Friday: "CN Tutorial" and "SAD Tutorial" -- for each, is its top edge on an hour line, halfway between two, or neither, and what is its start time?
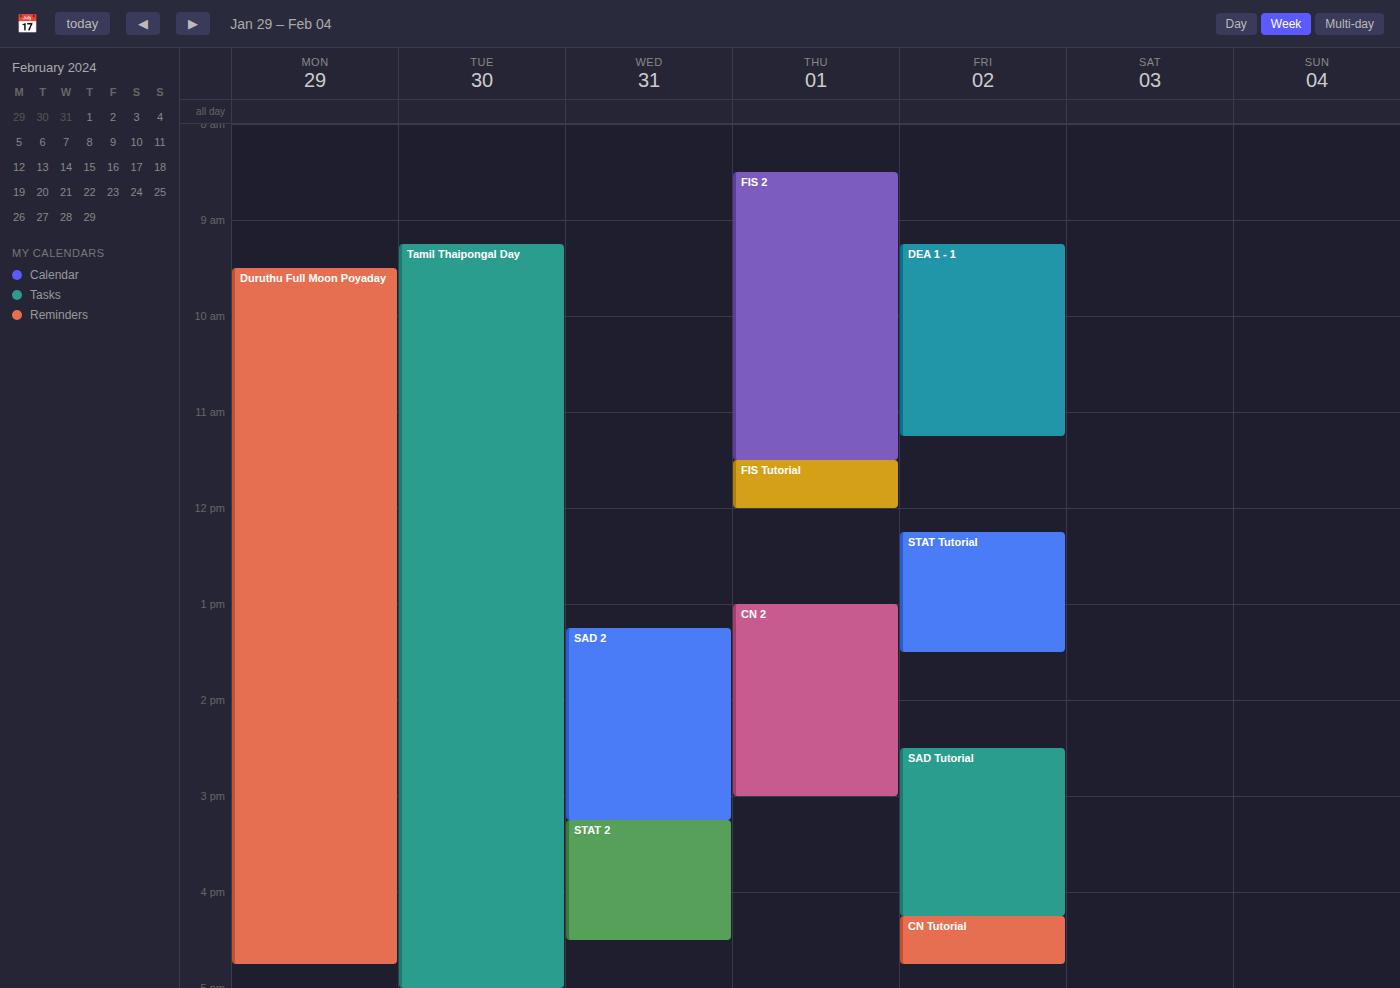
"CN Tutorial": 4:15 PM, neither: a quarter of the way from the 4 PM line to the 5 PM line. "SAD Tutorial": 2:30 PM, halfway between the 2 PM and 3 PM lines.